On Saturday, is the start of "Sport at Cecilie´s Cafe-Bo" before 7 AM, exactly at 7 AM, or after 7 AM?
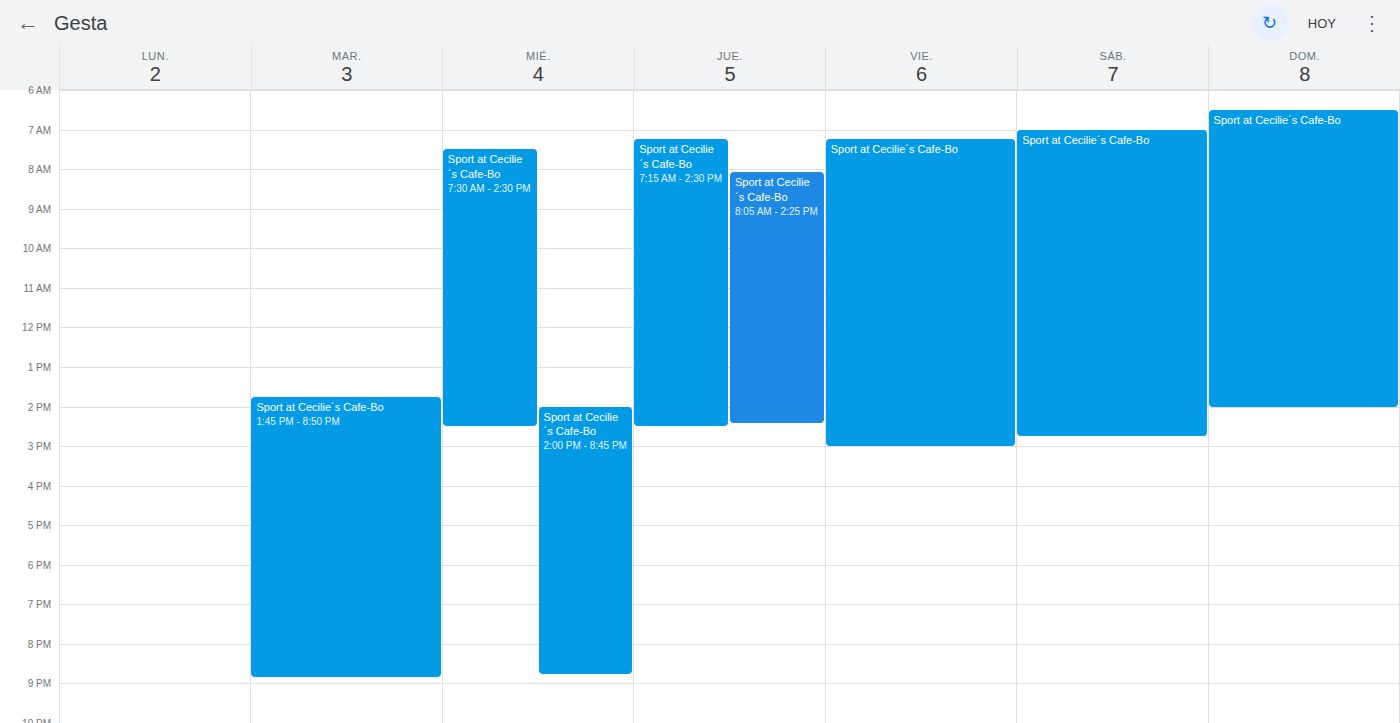
7:00 AM -- exactly at 7 AM, on the 7 AM line.